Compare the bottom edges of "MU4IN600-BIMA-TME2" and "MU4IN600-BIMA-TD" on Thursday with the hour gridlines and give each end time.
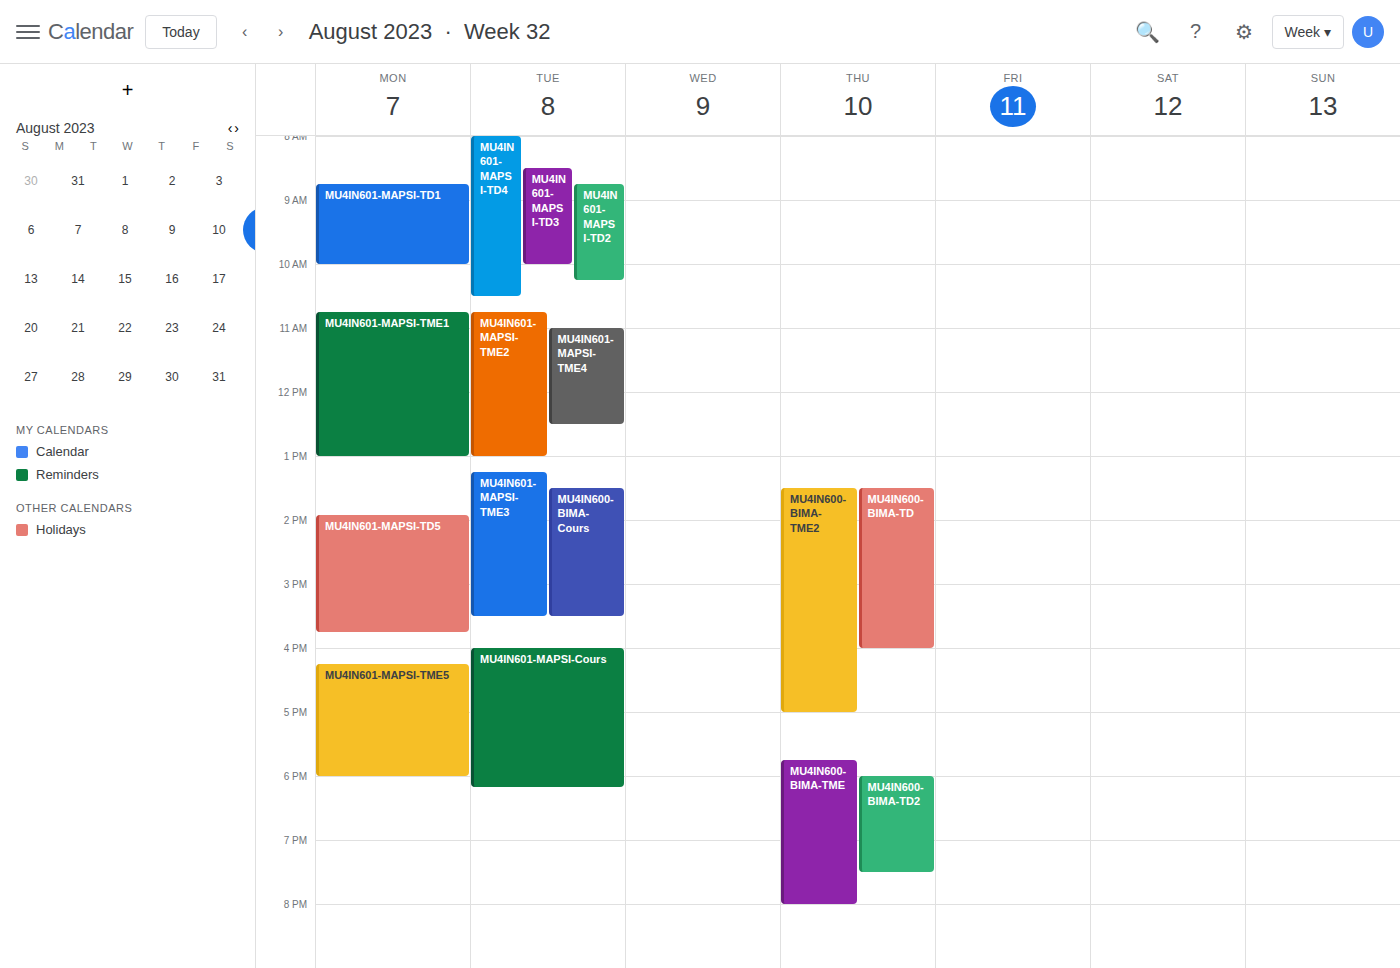
"MU4IN600-BIMA-TME2": 5:00 PM, exactly on the 5 PM line. "MU4IN600-BIMA-TD": 4:00 PM, exactly on the 4 PM line.